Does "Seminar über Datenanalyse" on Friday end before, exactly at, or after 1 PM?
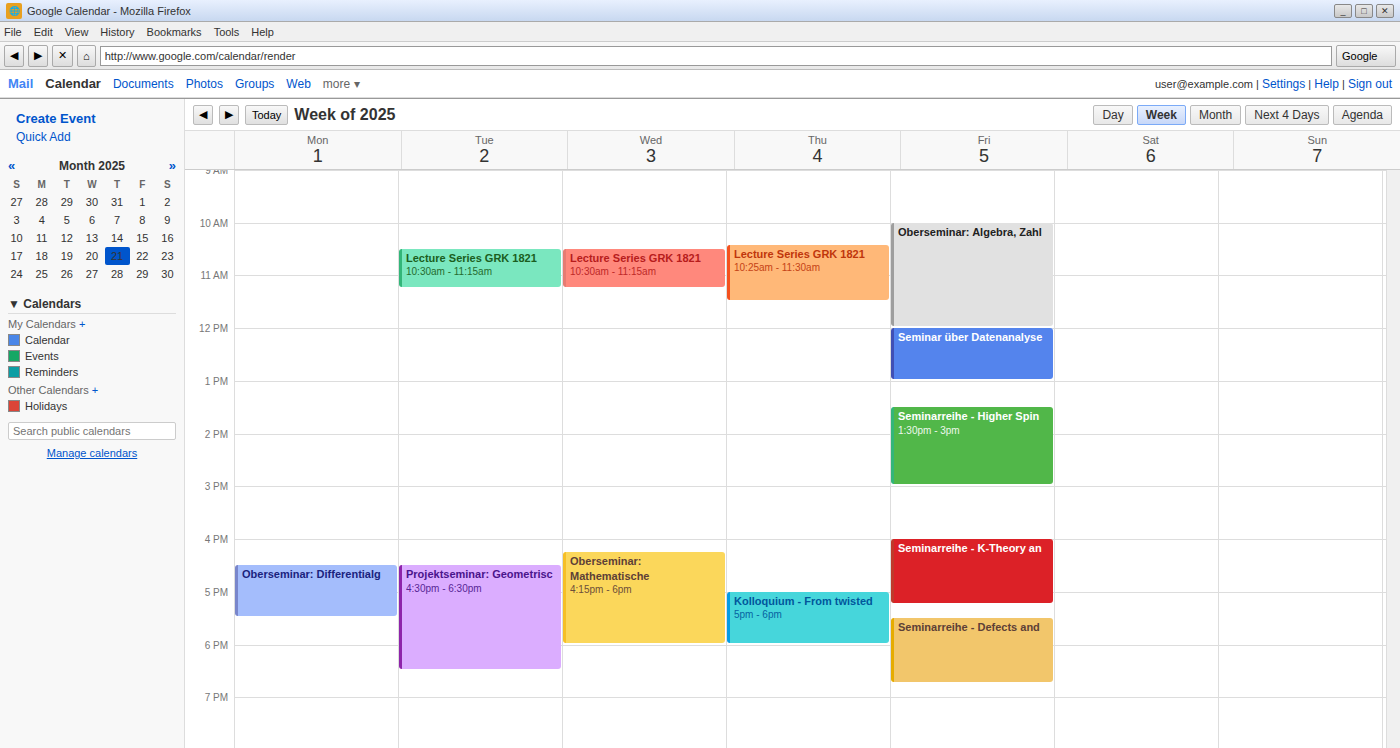
1:00 PM -- exactly at 1 PM, on the 1 PM line.